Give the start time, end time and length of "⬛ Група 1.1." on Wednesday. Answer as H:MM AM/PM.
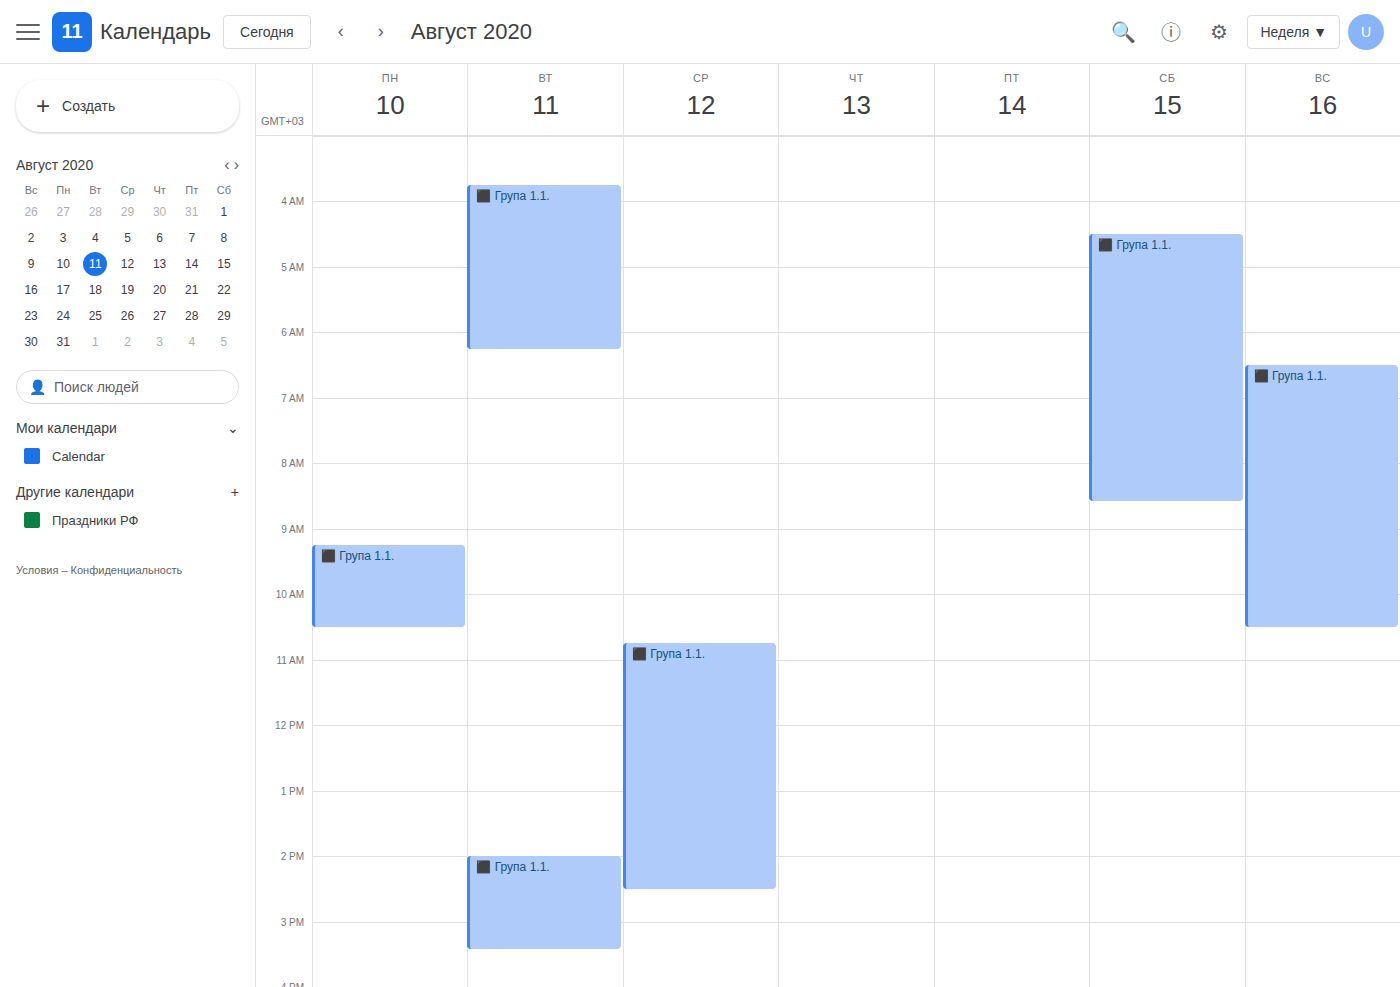
10:45 AM to 2:30 PM, 3 hours 45 minutes